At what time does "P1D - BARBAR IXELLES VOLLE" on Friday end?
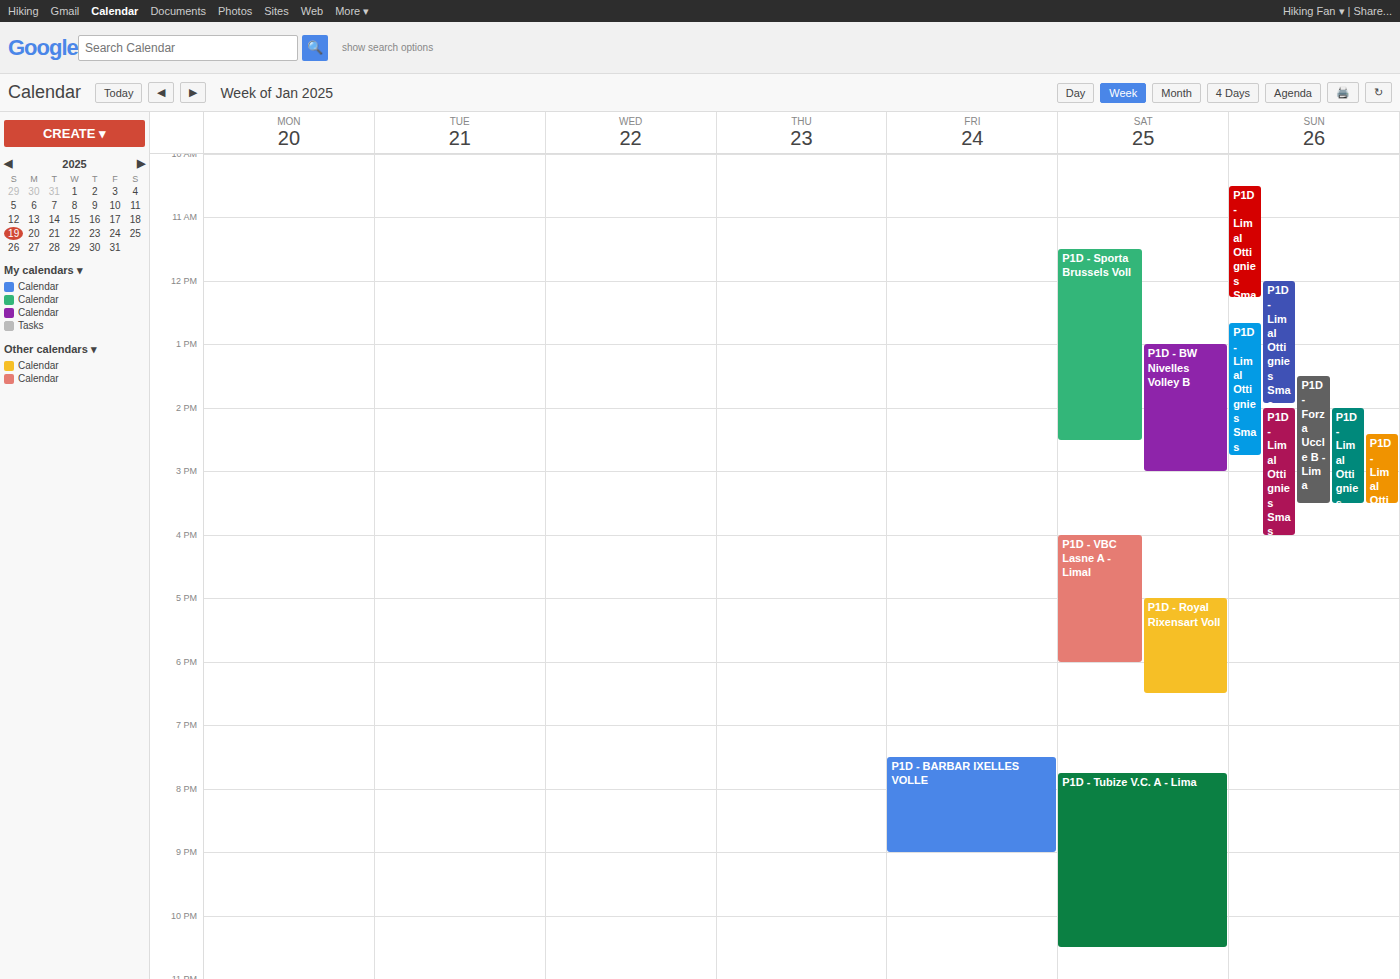
9:00 PM